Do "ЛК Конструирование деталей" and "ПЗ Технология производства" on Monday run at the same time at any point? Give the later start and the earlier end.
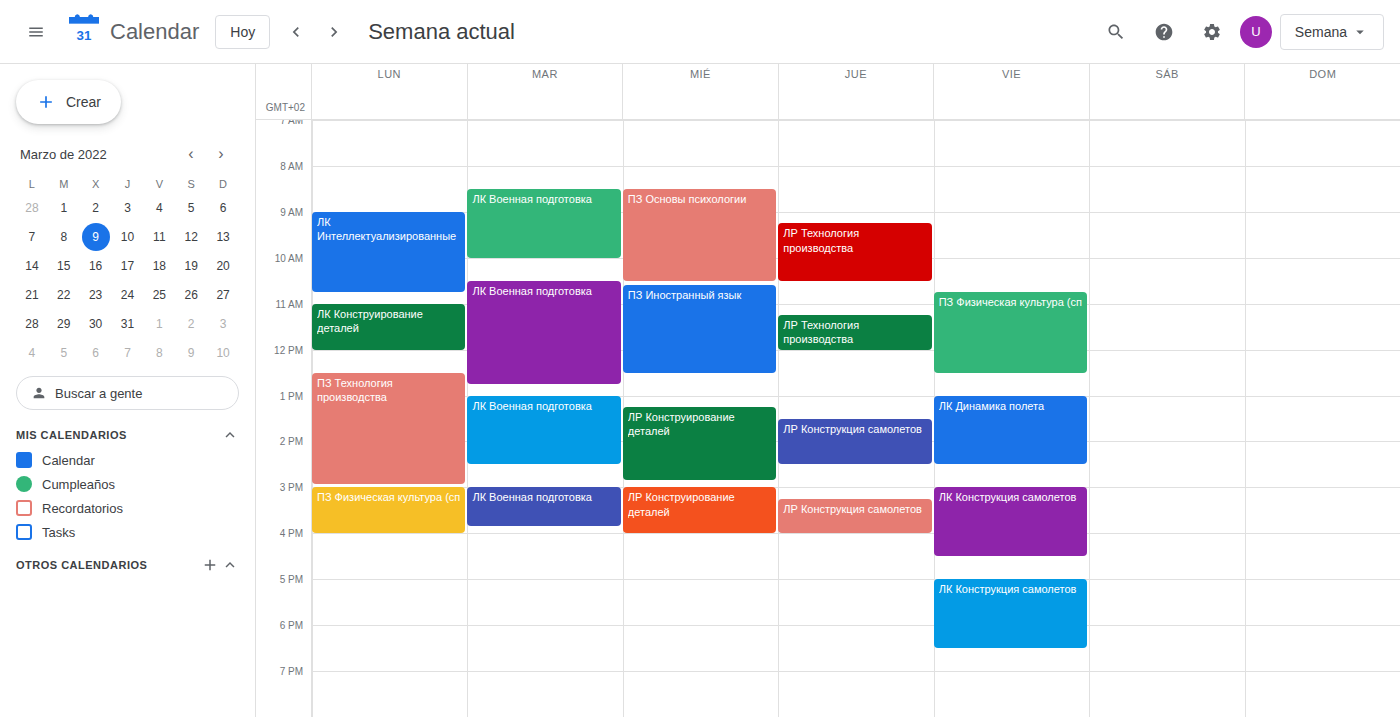
"ЛК Конструирование деталей" ends at 12:00 PM and "ПЗ Технология производства" starts at 12:30 PM -- no overlap.